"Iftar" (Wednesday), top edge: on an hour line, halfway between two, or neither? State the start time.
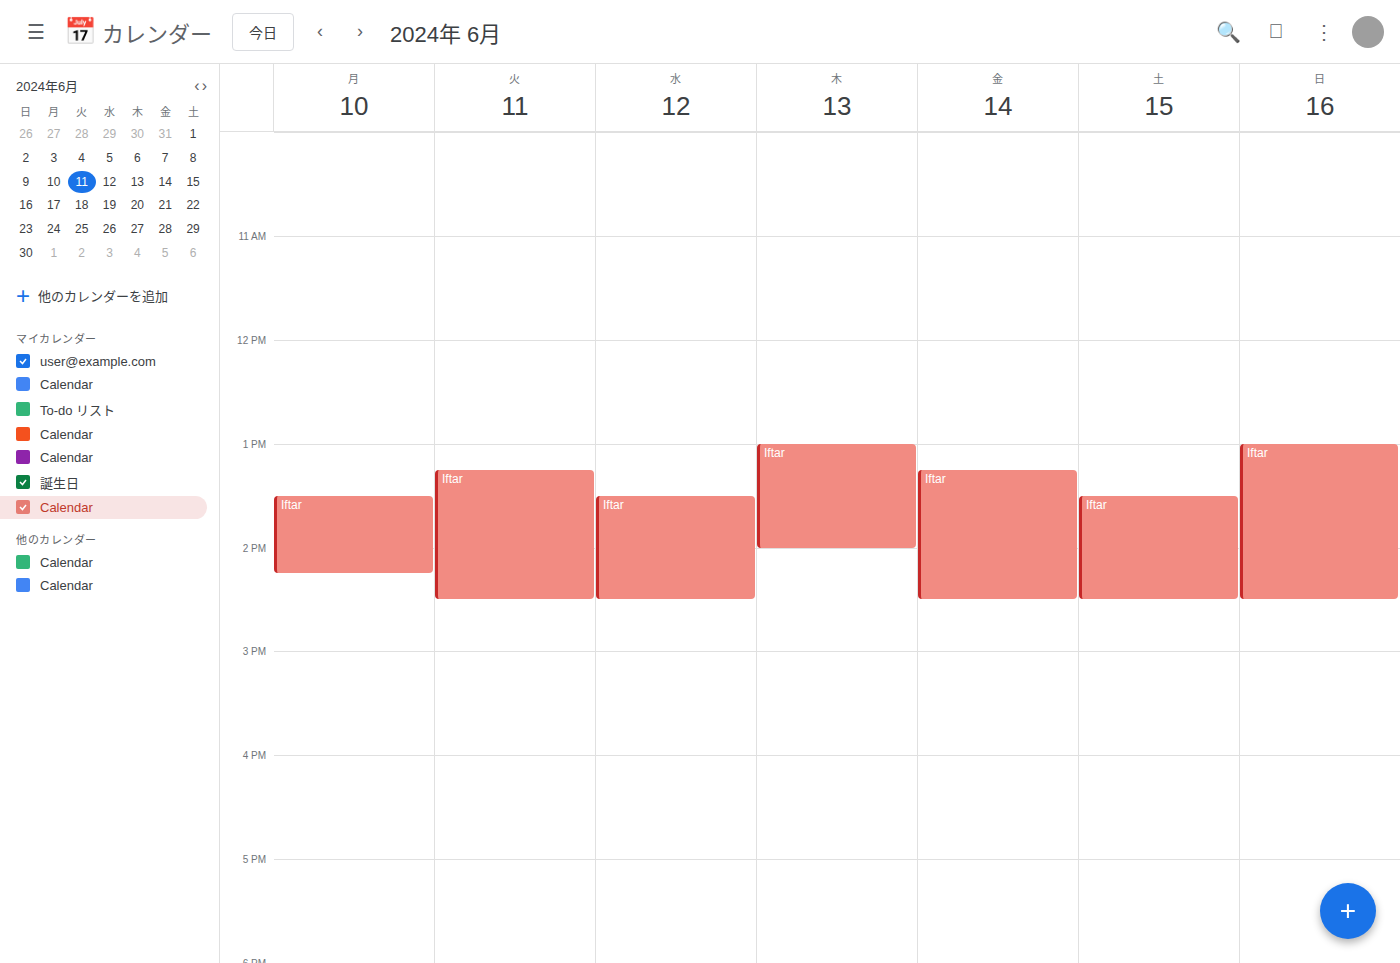
1:30 PM -- halfway between the 1 PM and 2 PM lines.